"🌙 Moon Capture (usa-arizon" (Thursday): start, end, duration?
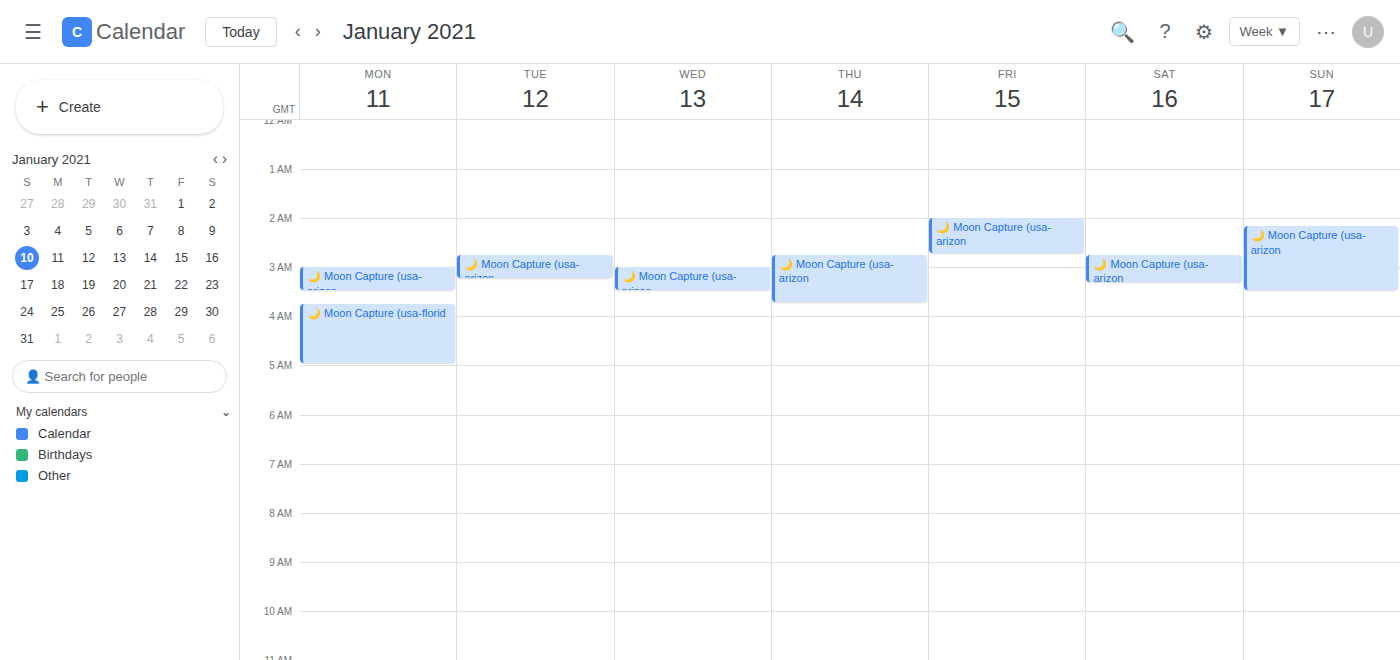
2:45 AM to 3:45 AM, 1 hour